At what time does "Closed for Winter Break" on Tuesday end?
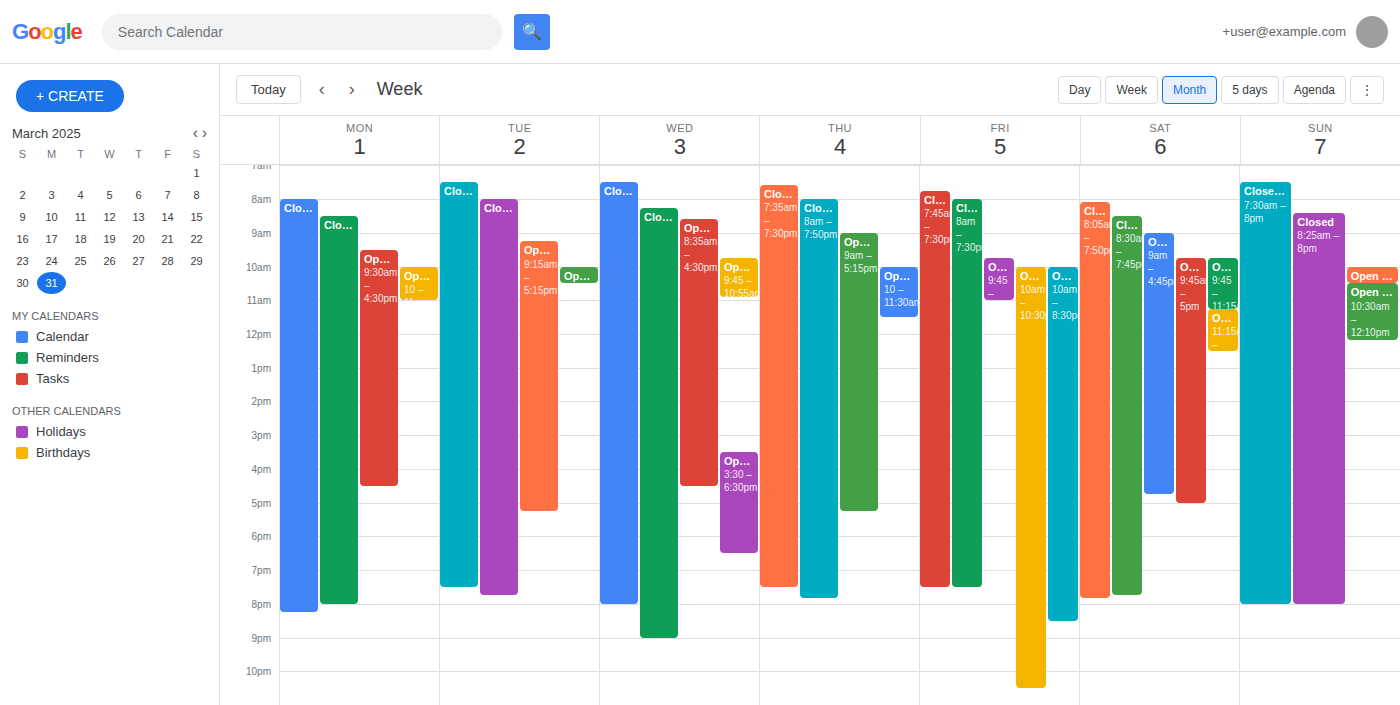
19:30